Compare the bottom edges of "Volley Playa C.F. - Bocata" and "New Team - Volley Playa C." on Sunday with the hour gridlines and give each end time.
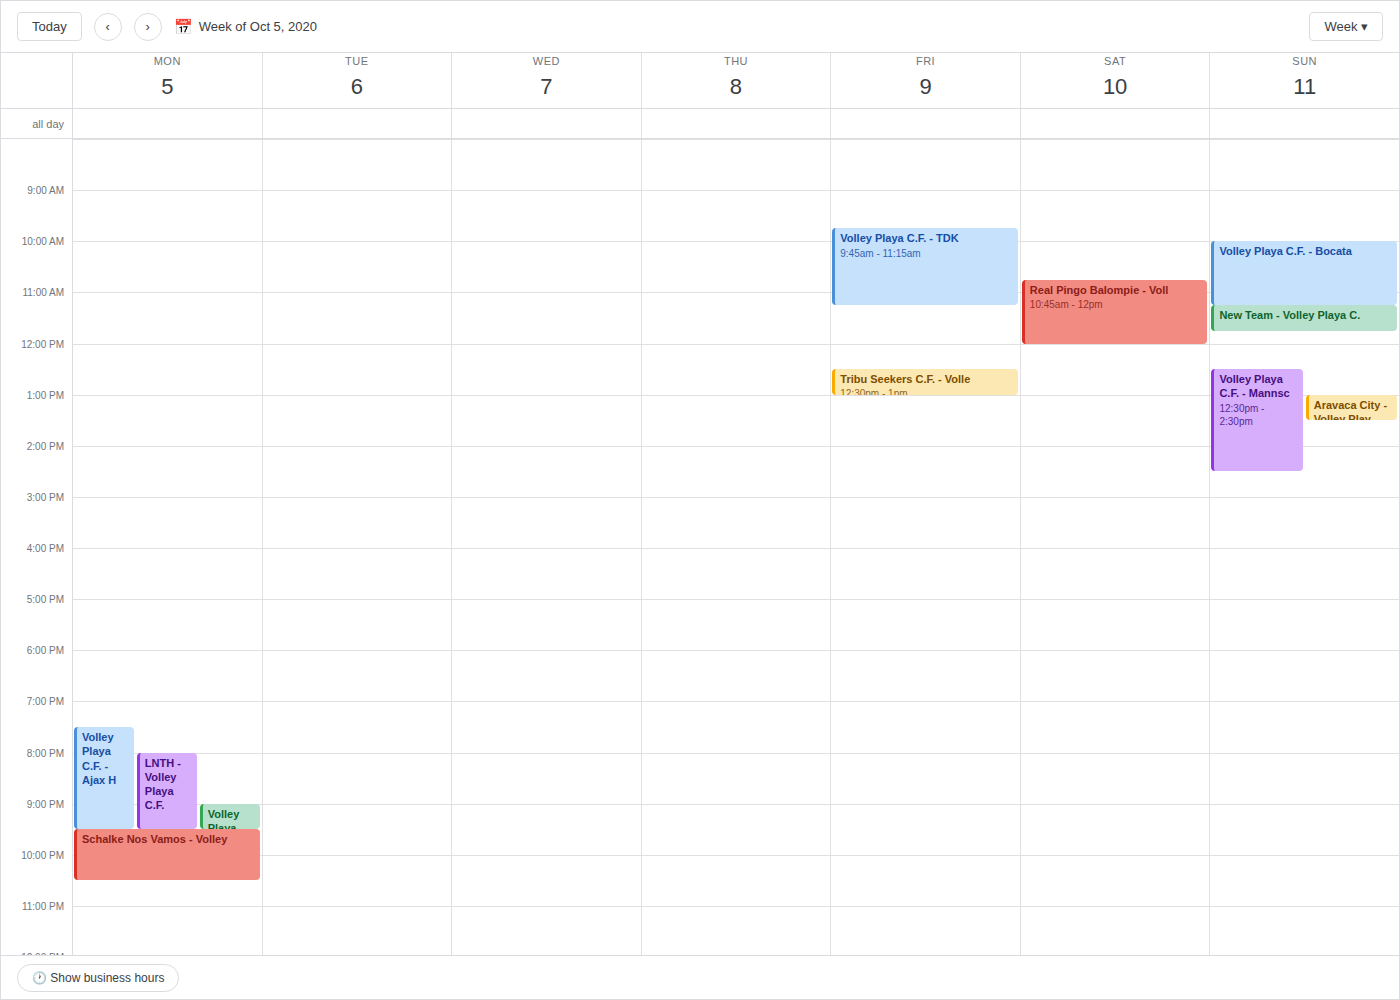
"Volley Playa C.F. - Bocata": 11:15 AM, neither: a quarter of the way from the 11 AM line to the 12 PM line. "New Team - Volley Playa C.": 11:45 AM, neither: three quarters of the way from the 11 AM line to the 12 PM line.